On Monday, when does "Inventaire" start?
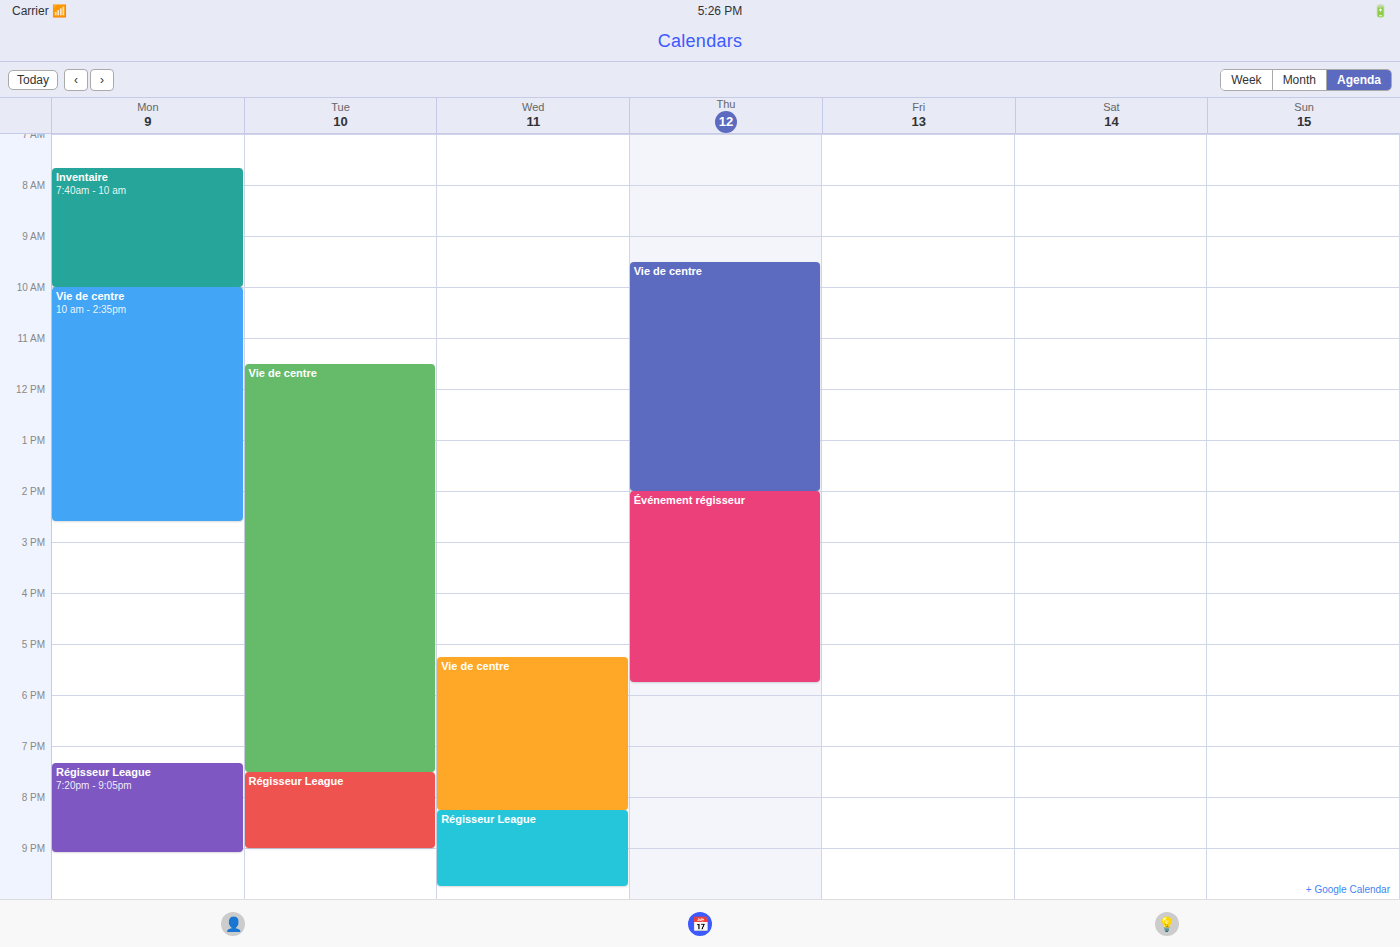
7:40 AM